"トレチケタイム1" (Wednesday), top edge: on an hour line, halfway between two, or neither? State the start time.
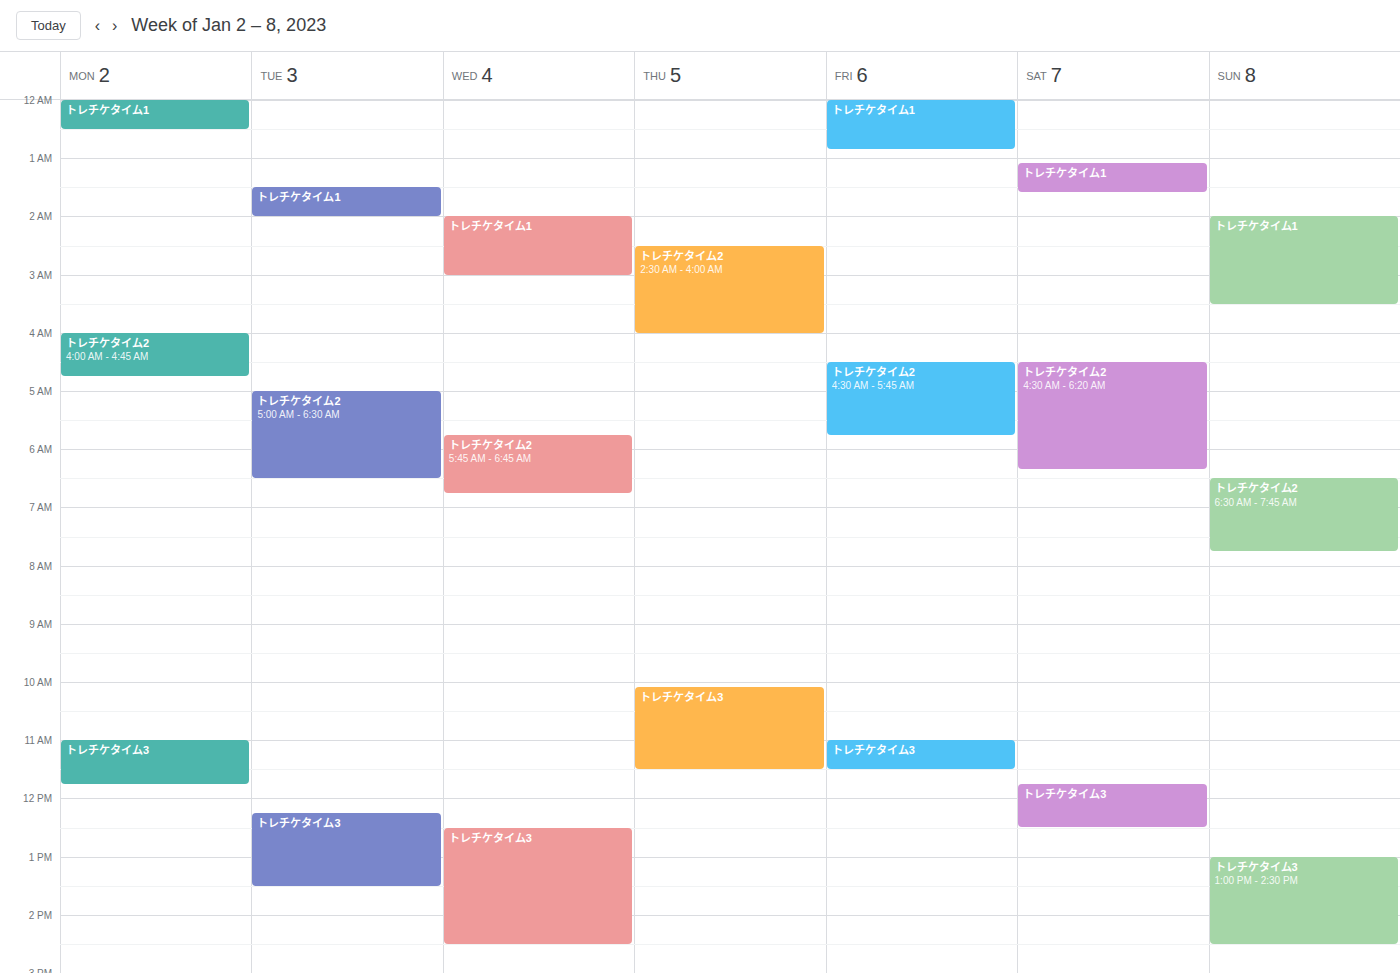
02:00 -- exactly on the 02:00 line.